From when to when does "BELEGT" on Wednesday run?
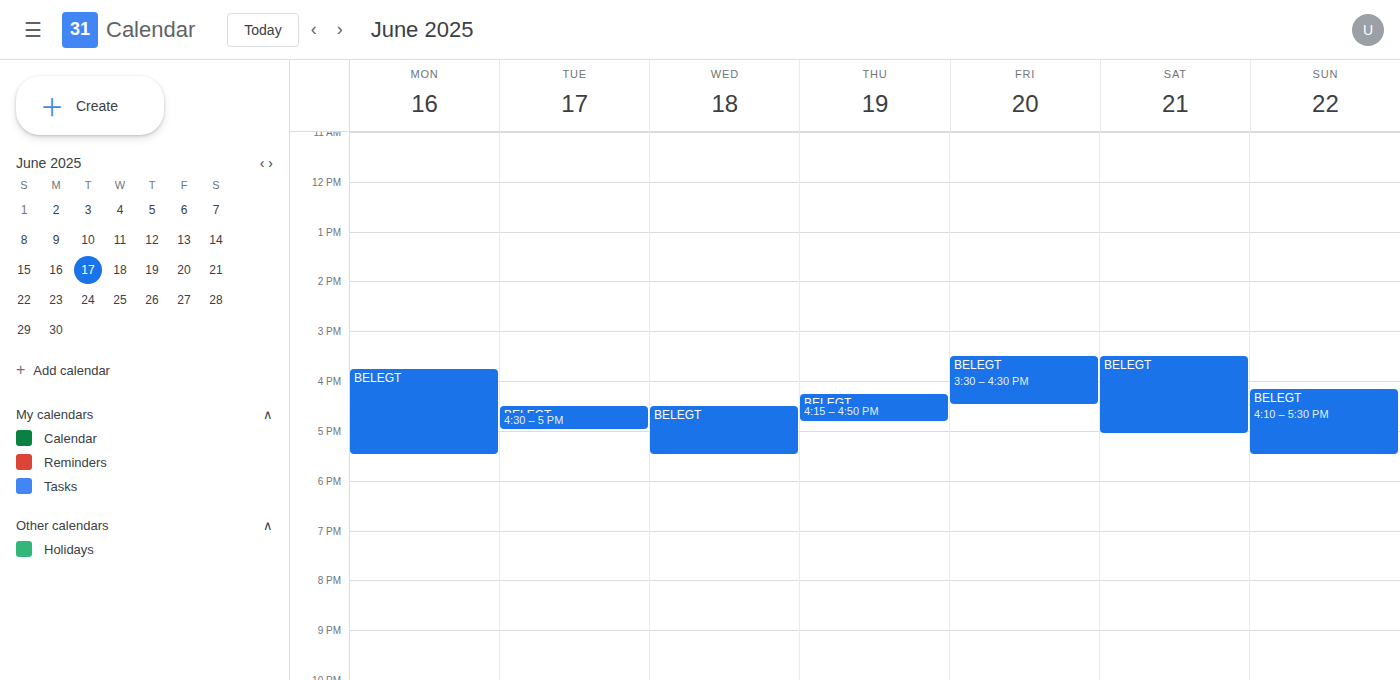
4:30 PM to 5:30 PM